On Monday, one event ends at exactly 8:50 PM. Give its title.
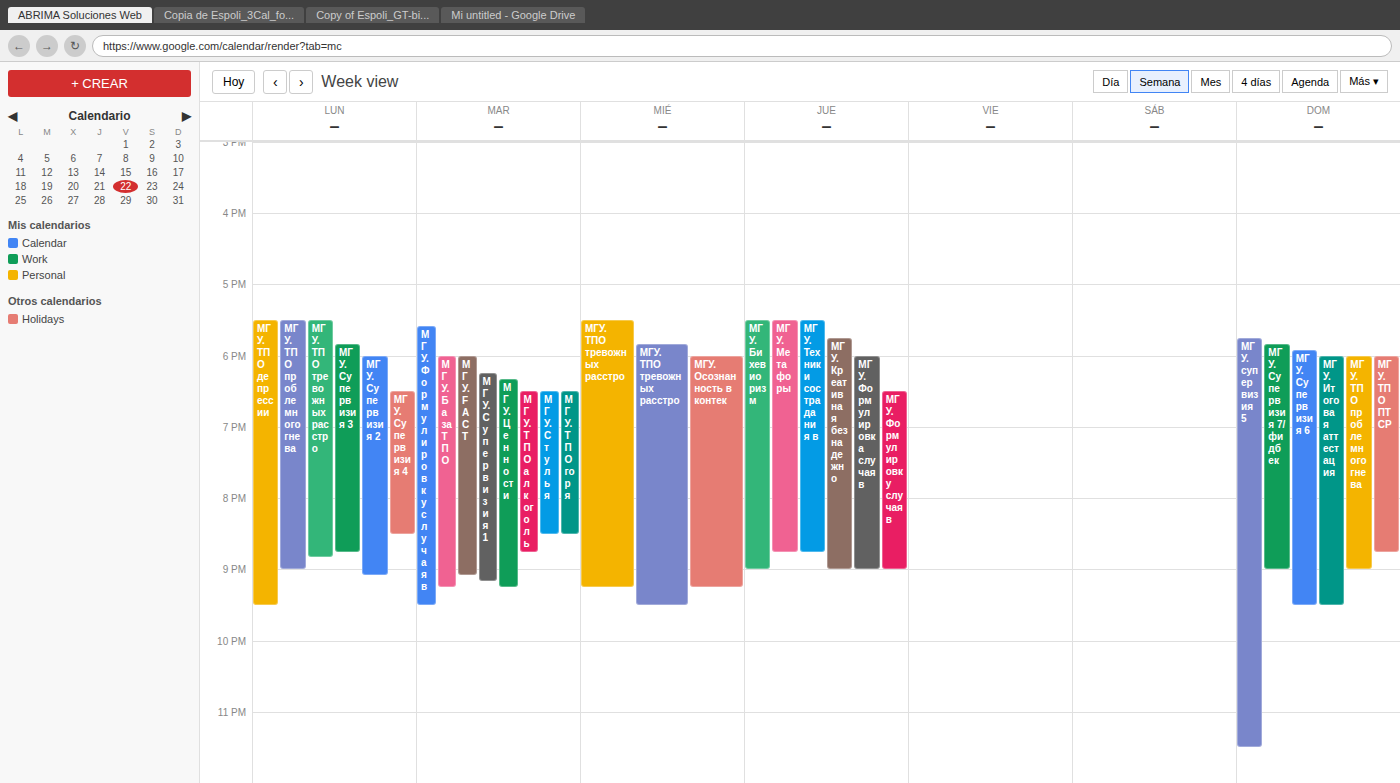
"МГУ. ТПО тревожных расстро"